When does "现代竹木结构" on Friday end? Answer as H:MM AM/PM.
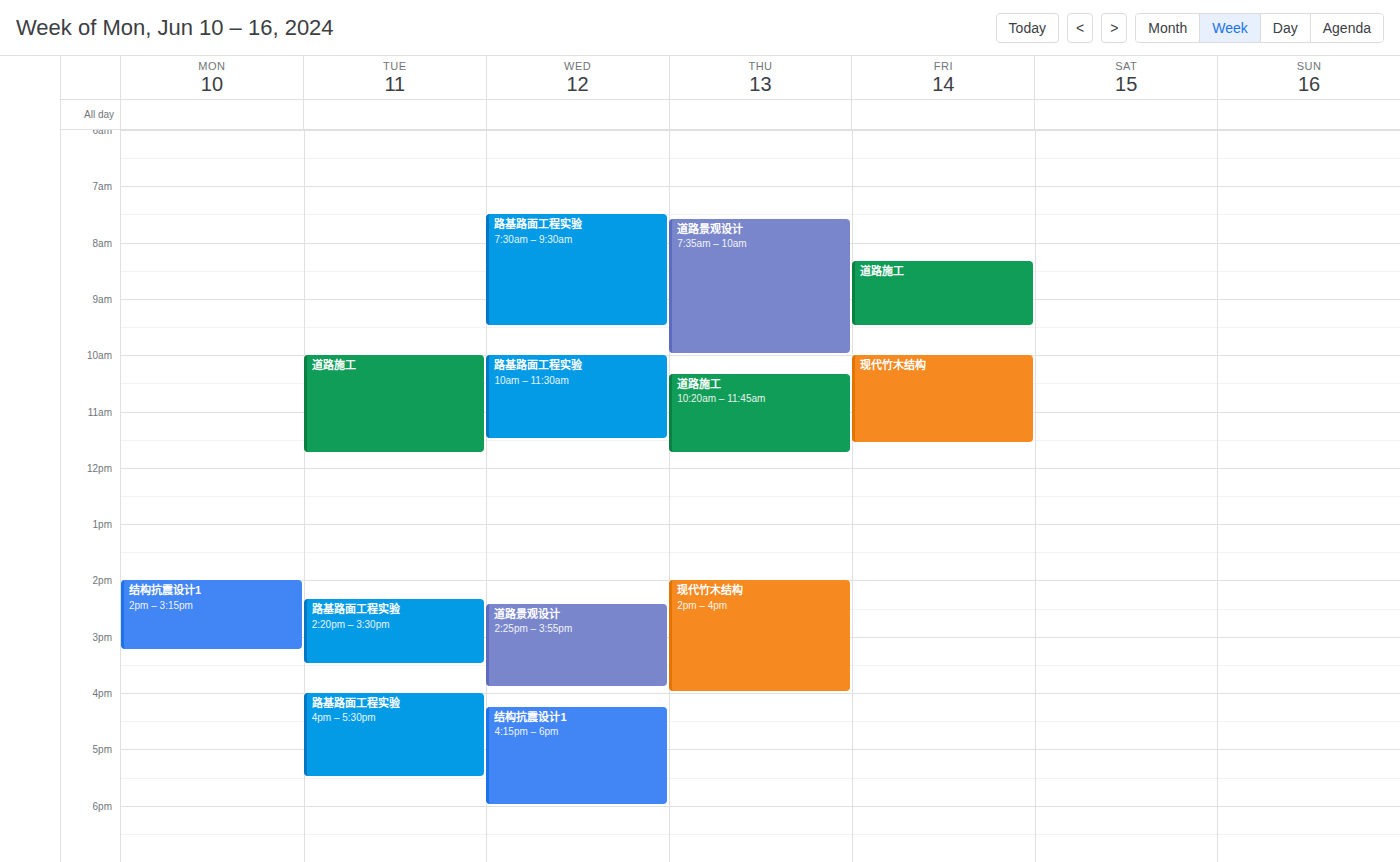
11:35 AM